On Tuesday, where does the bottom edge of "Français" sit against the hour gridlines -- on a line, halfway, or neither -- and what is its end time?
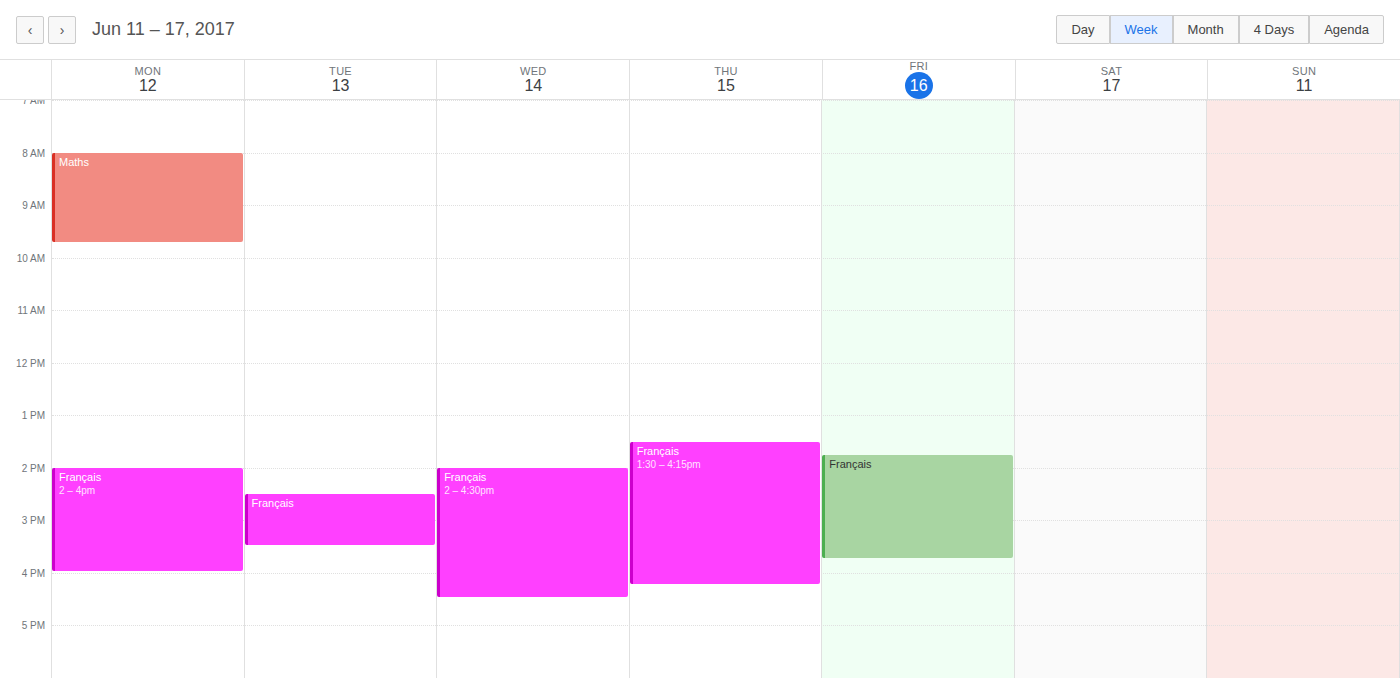
3:30 PM -- halfway between the 3 PM and 4 PM lines.